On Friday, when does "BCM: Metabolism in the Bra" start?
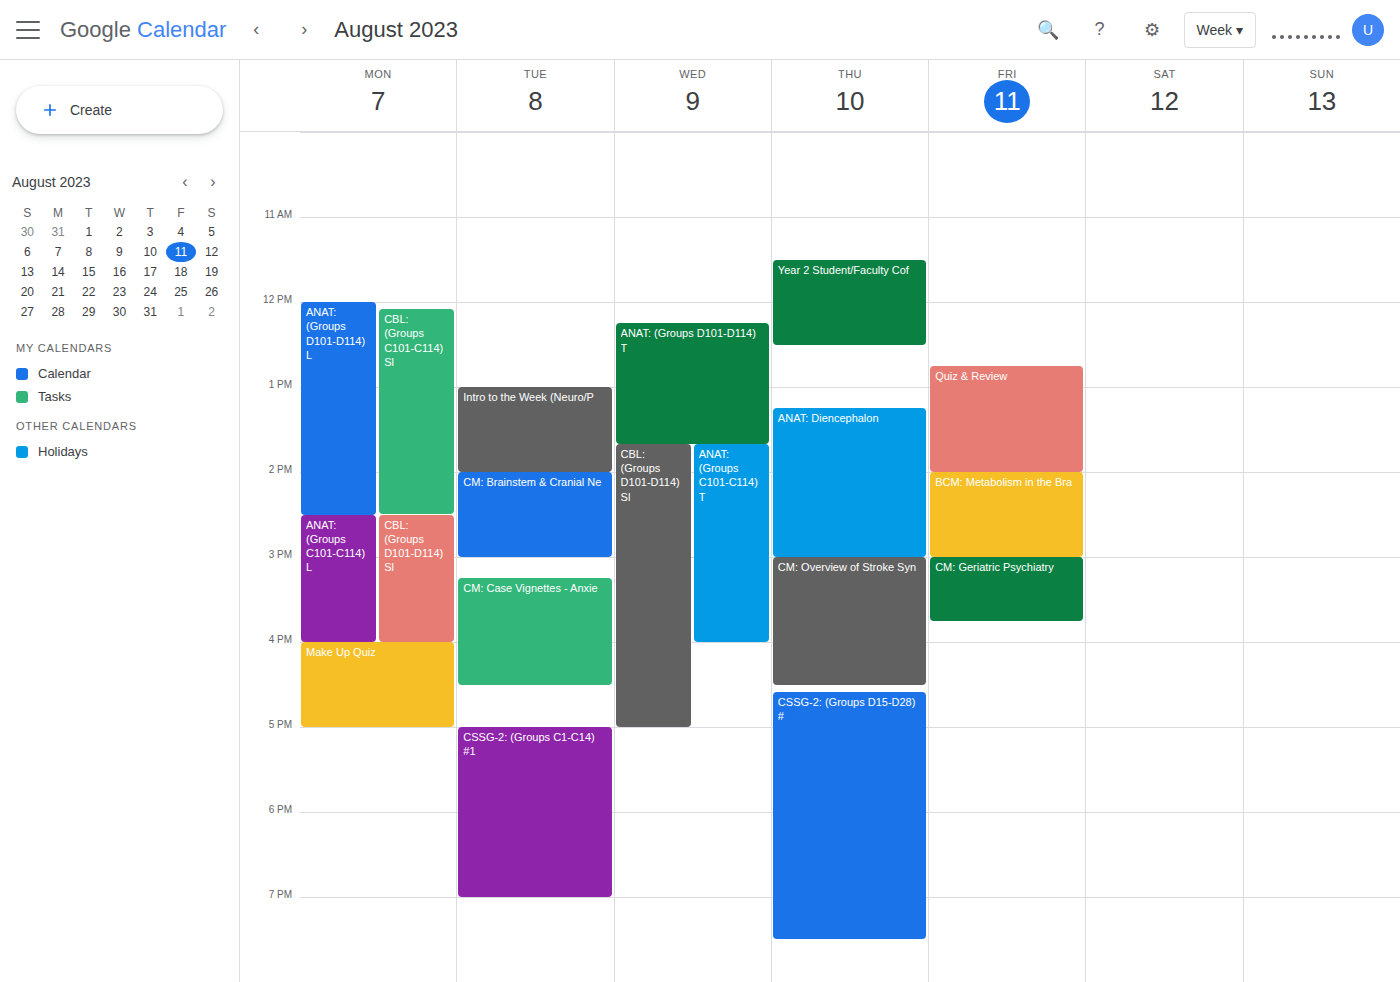
2:00 PM